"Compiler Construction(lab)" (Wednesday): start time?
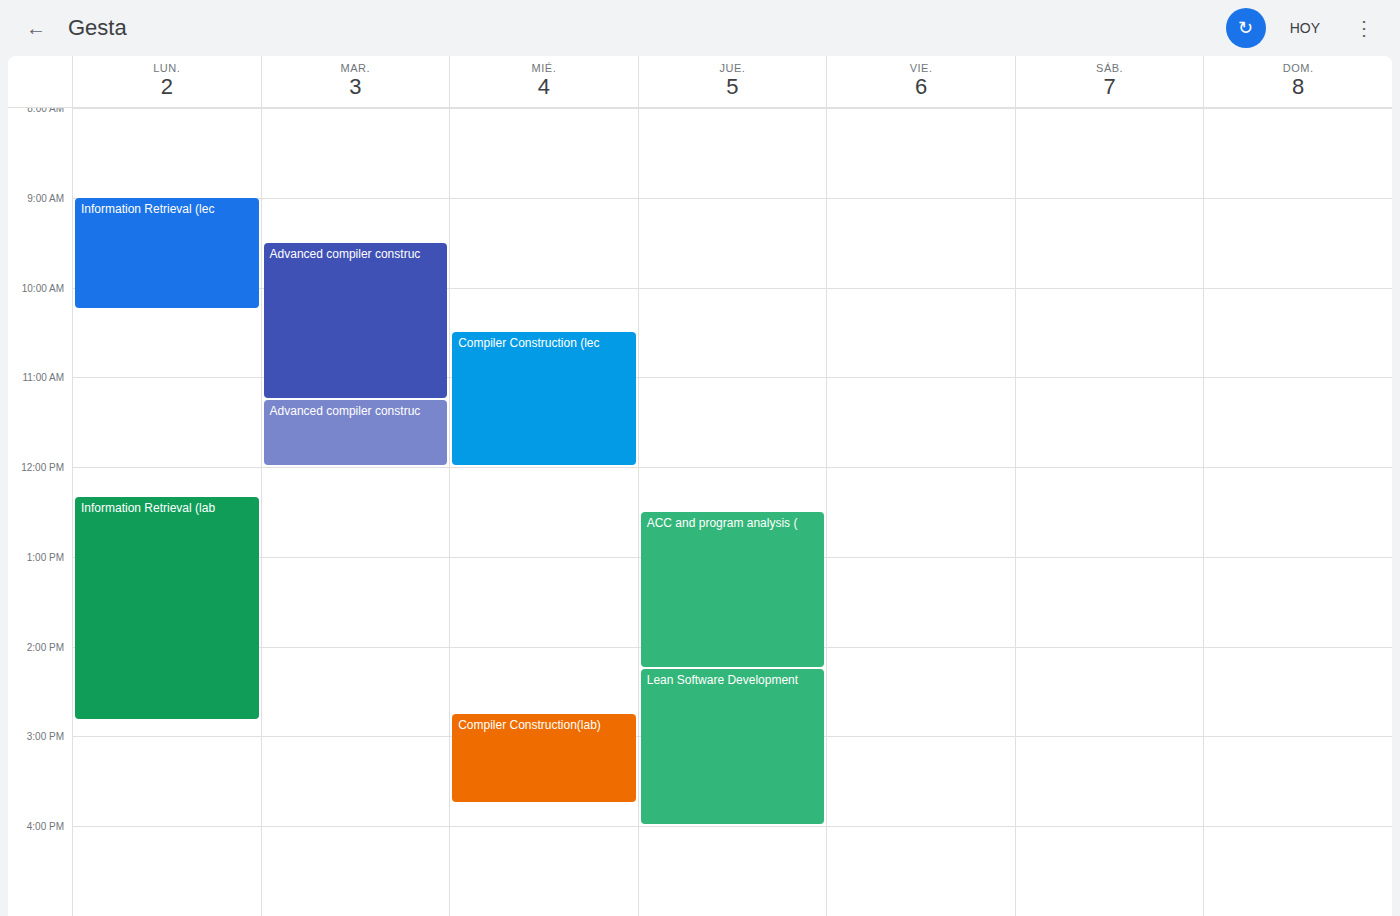
2:45 PM